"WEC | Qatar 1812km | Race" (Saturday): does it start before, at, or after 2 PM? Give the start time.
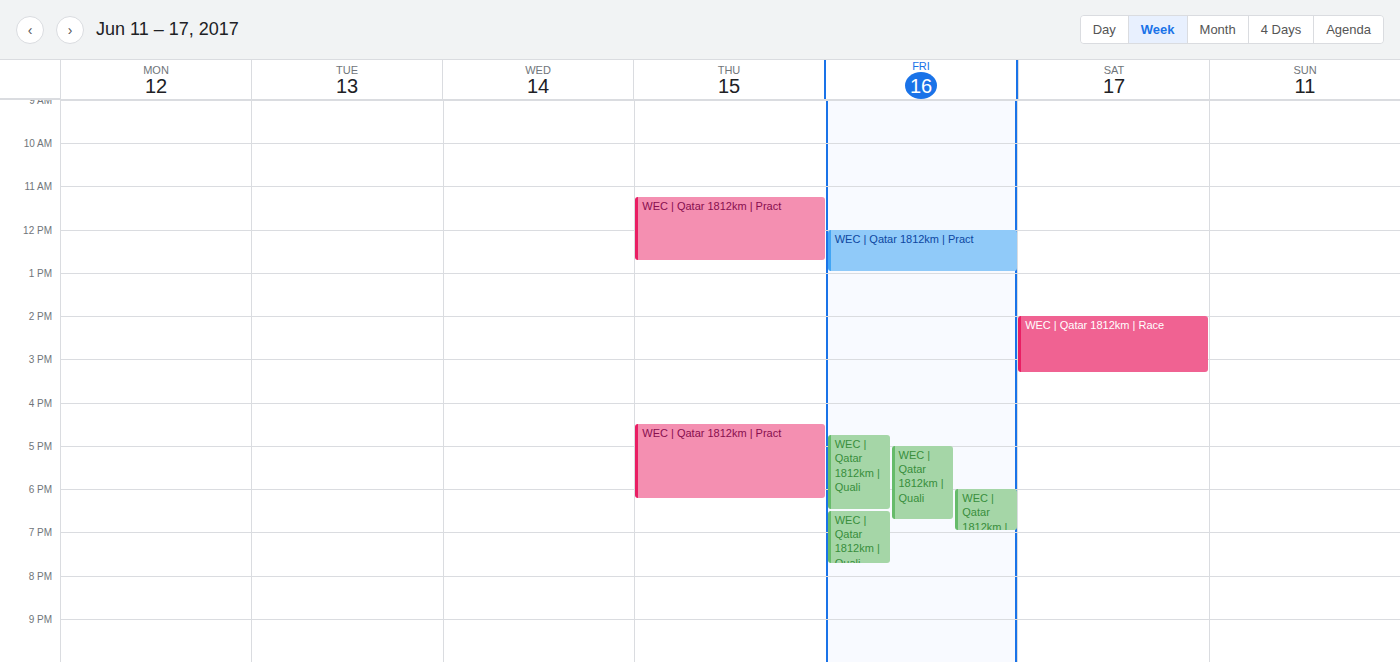
2:00 PM -- exactly at 2 PM, on the 2 PM line.